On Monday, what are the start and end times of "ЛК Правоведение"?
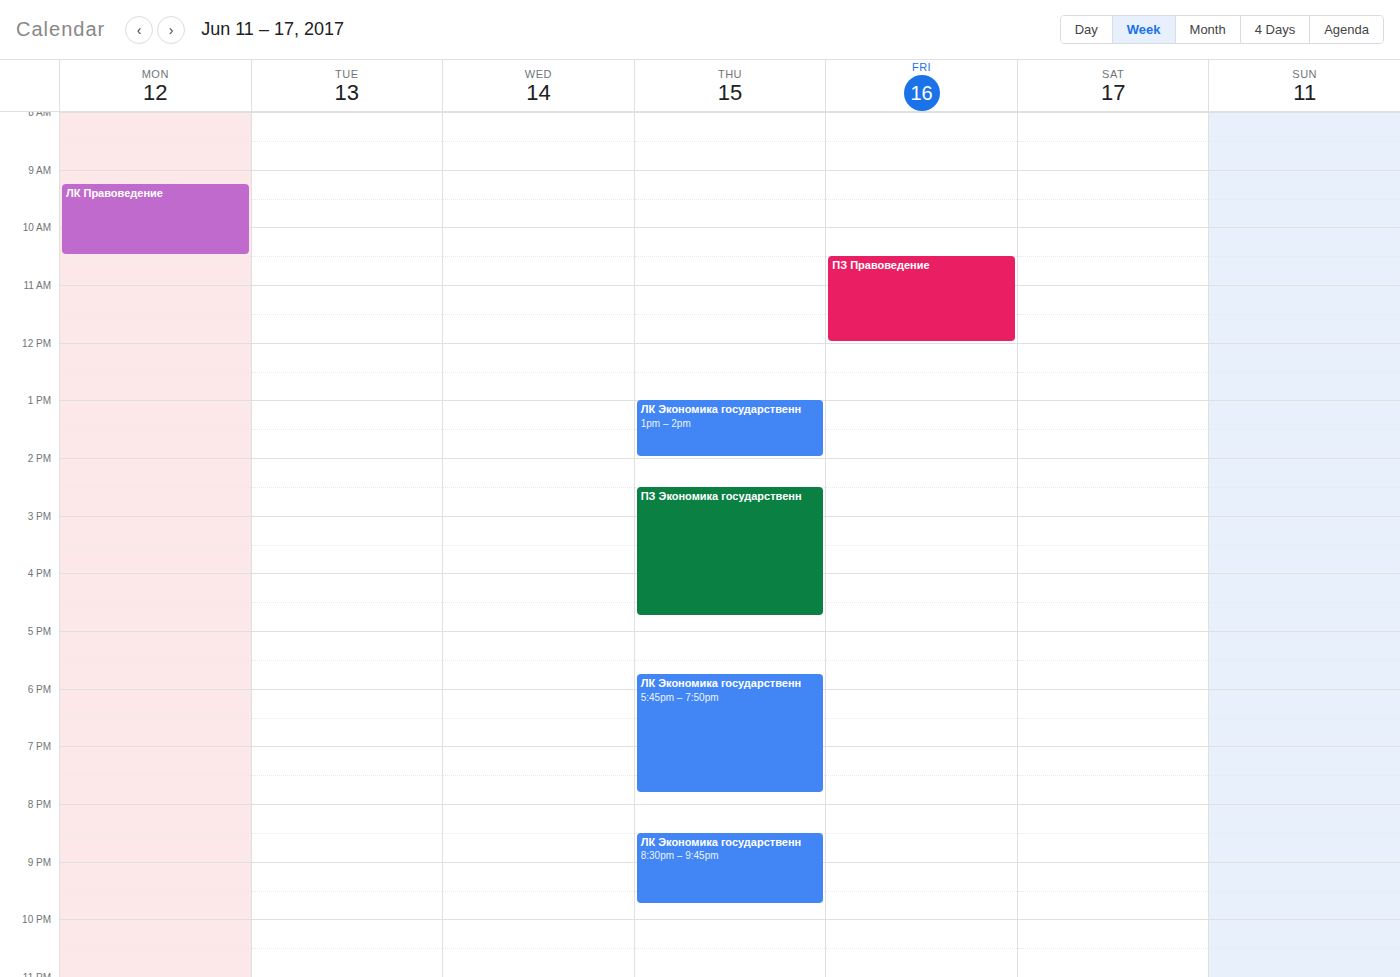
09:15 to 10:30